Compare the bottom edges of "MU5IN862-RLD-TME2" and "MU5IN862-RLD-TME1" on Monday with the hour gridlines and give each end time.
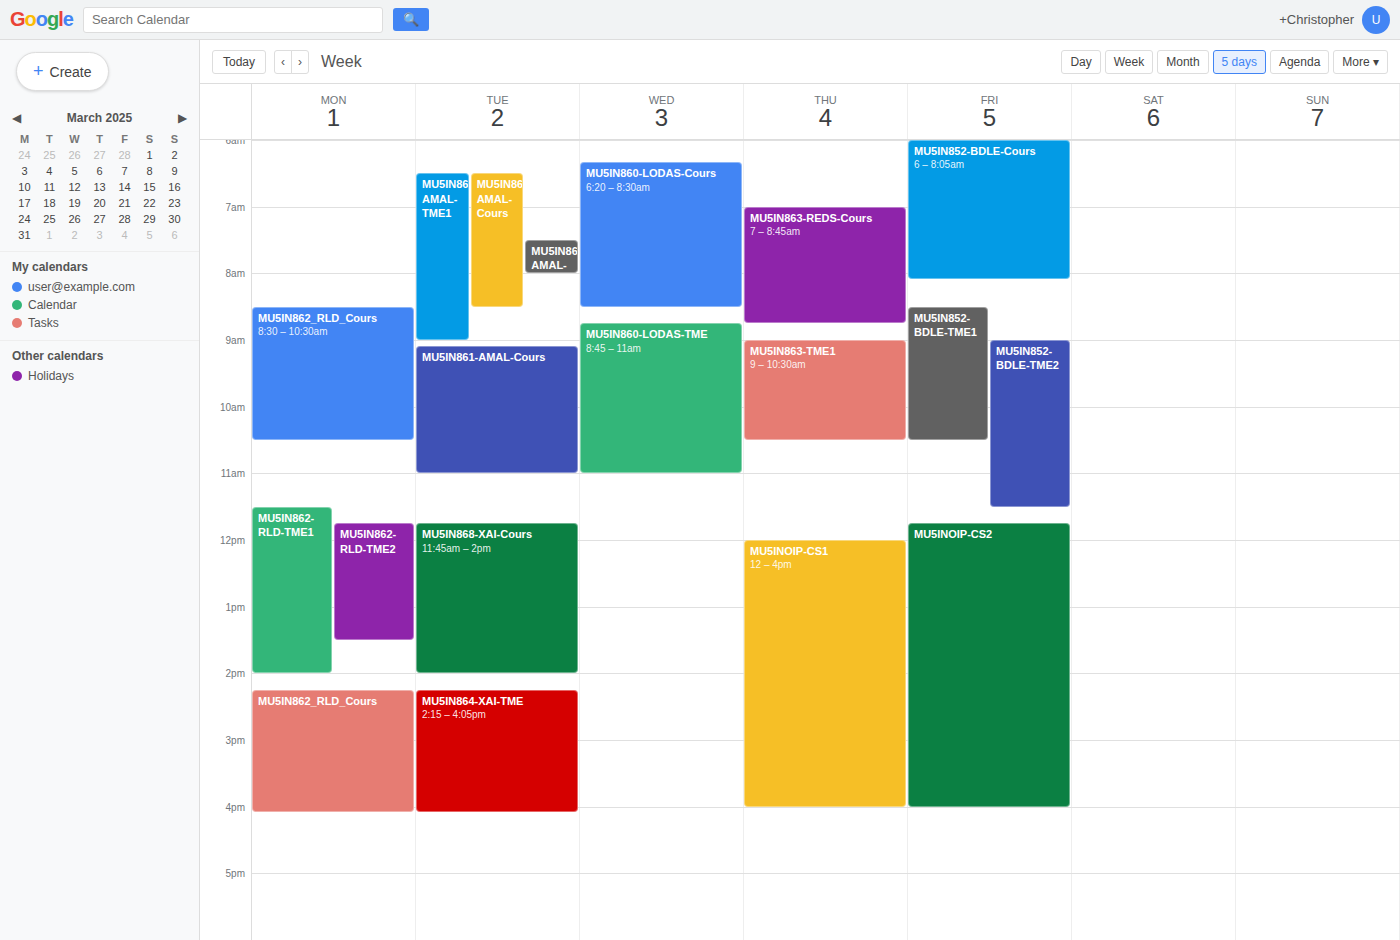
"MU5IN862-RLD-TME2": 1:30 PM, halfway between the 1 PM and 2 PM lines. "MU5IN862-RLD-TME1": 2:00 PM, exactly on the 2 PM line.